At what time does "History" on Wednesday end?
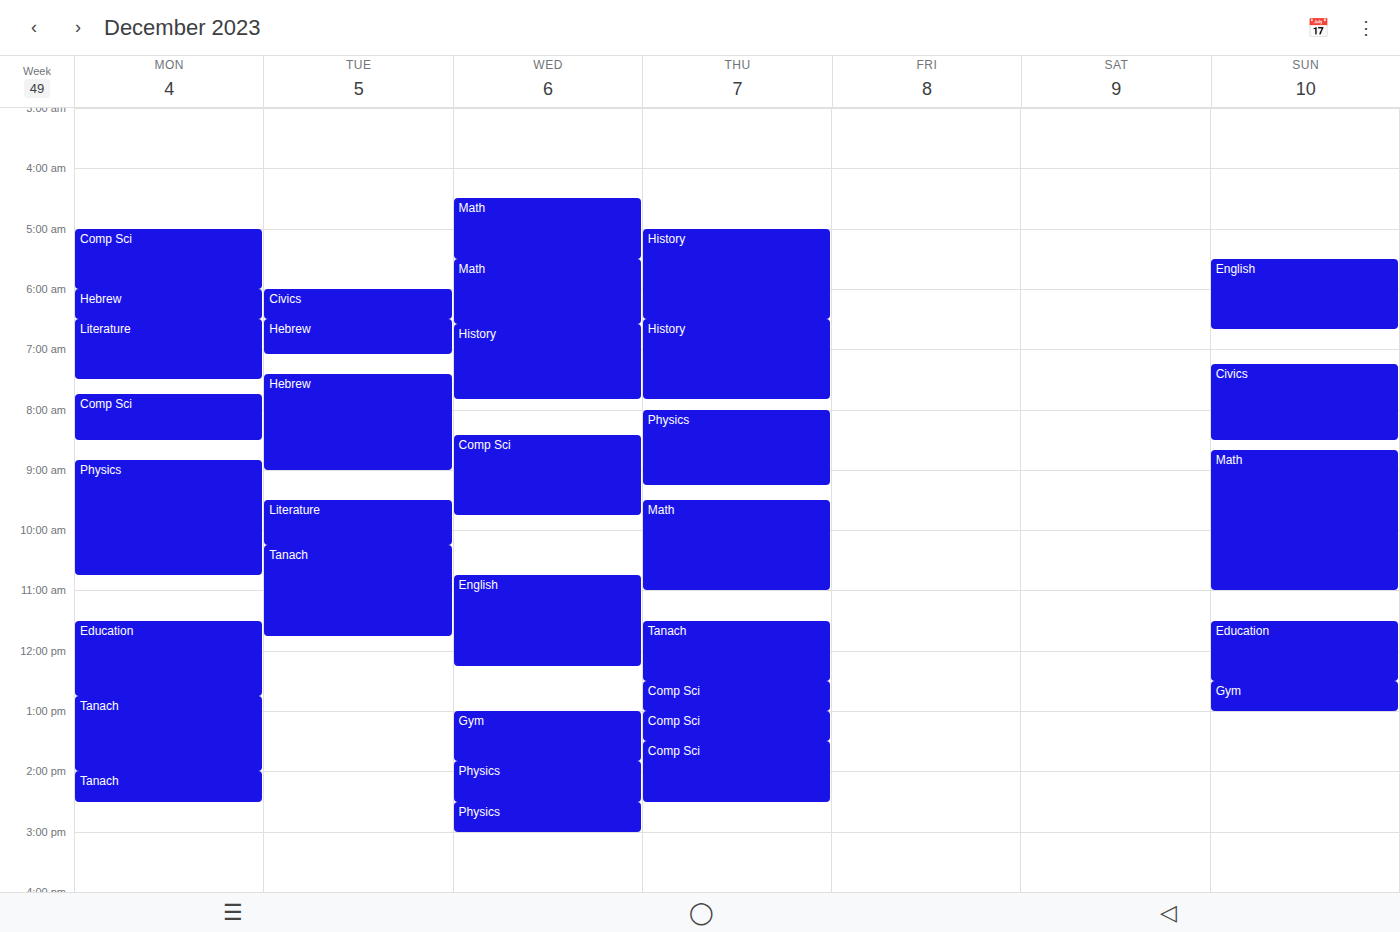
07:50